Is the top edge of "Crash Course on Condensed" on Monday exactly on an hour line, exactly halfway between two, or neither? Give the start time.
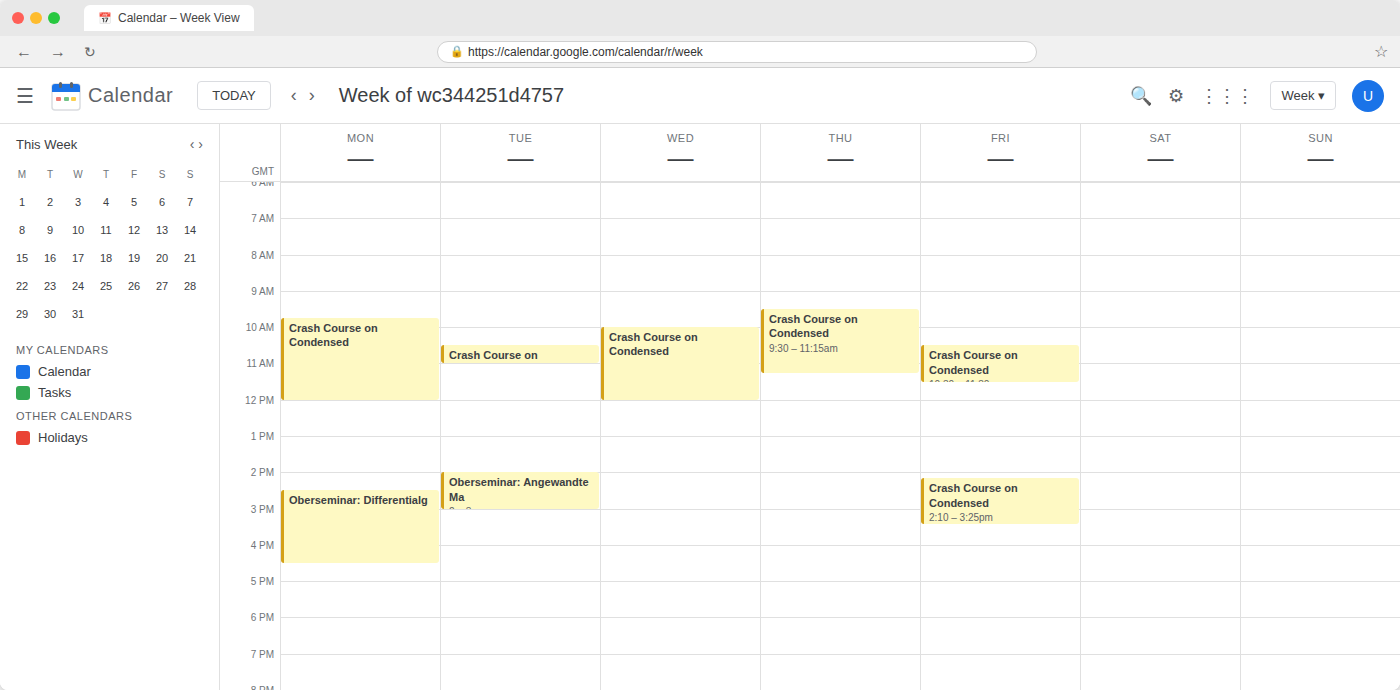
9:45 AM -- neither: three quarters of the way from the 9 AM line to the 10 AM line.